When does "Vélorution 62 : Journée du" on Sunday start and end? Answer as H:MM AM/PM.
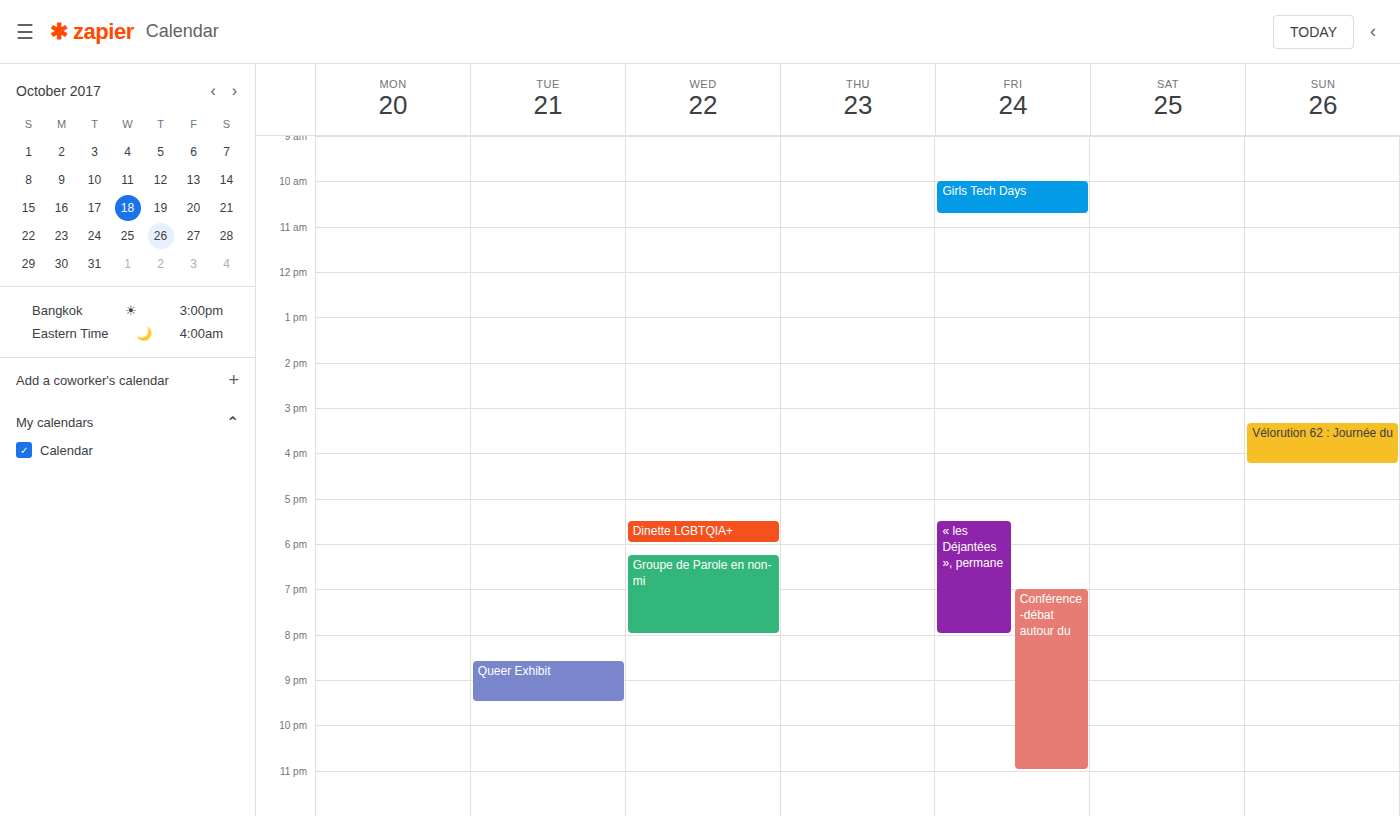
3:20 PM to 4:15 PM